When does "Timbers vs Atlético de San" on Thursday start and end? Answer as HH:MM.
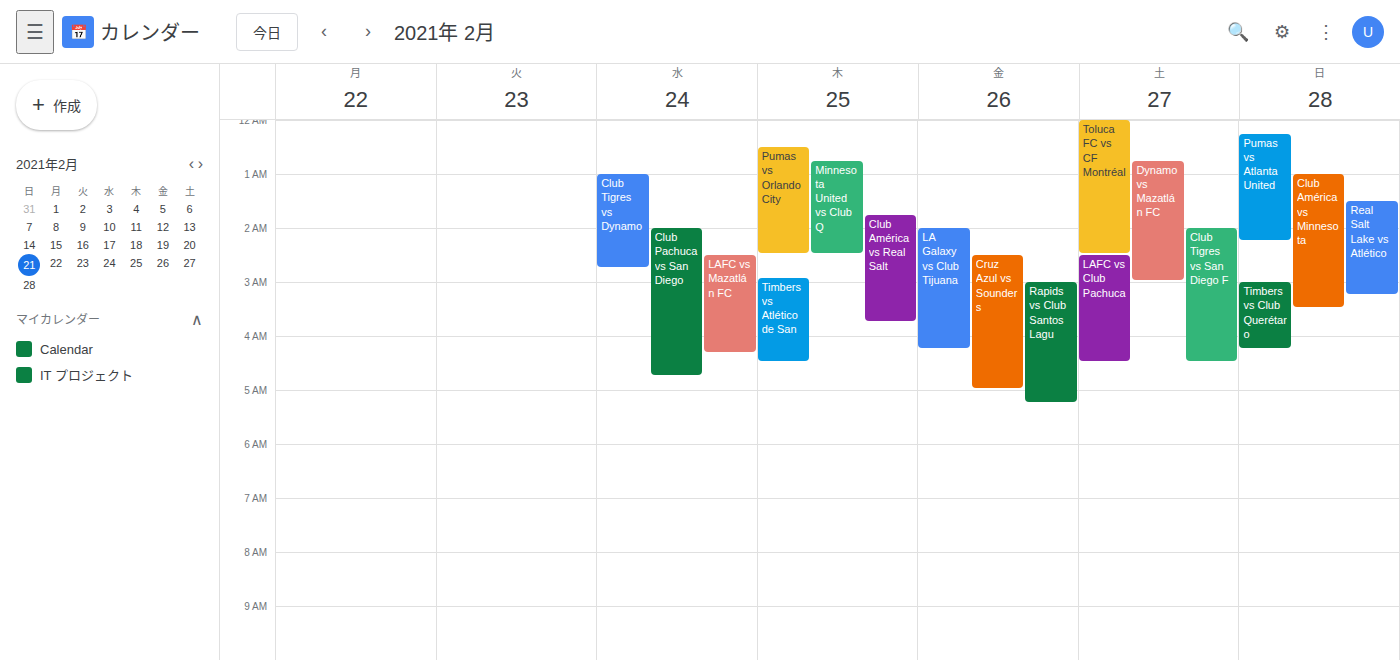
02:55 to 04:30